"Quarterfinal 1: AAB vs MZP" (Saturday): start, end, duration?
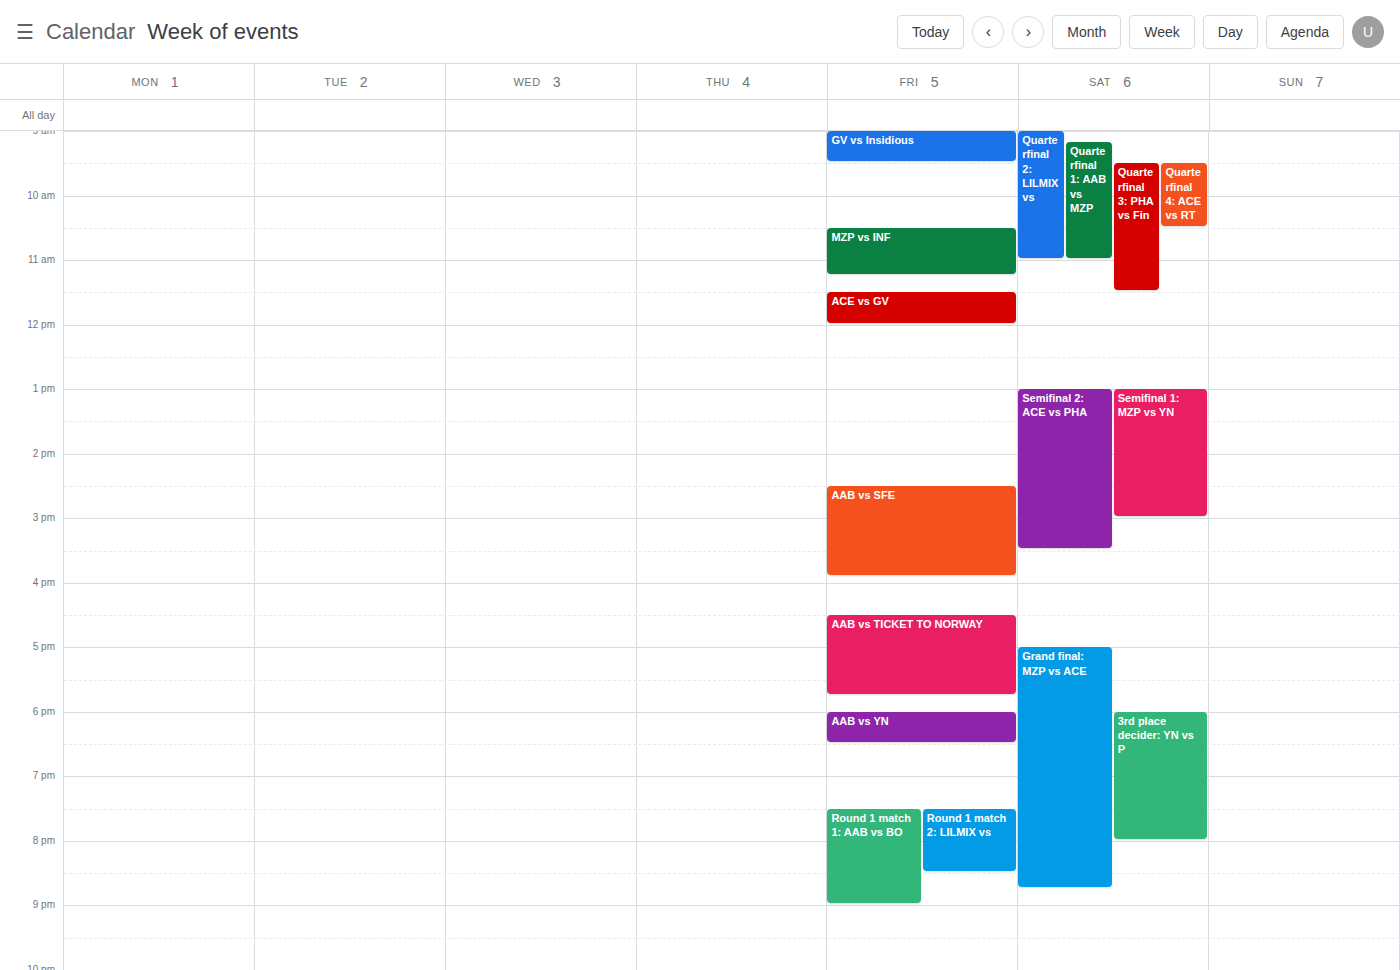
9:10 AM to 11:00 AM, 1 hour 50 minutes